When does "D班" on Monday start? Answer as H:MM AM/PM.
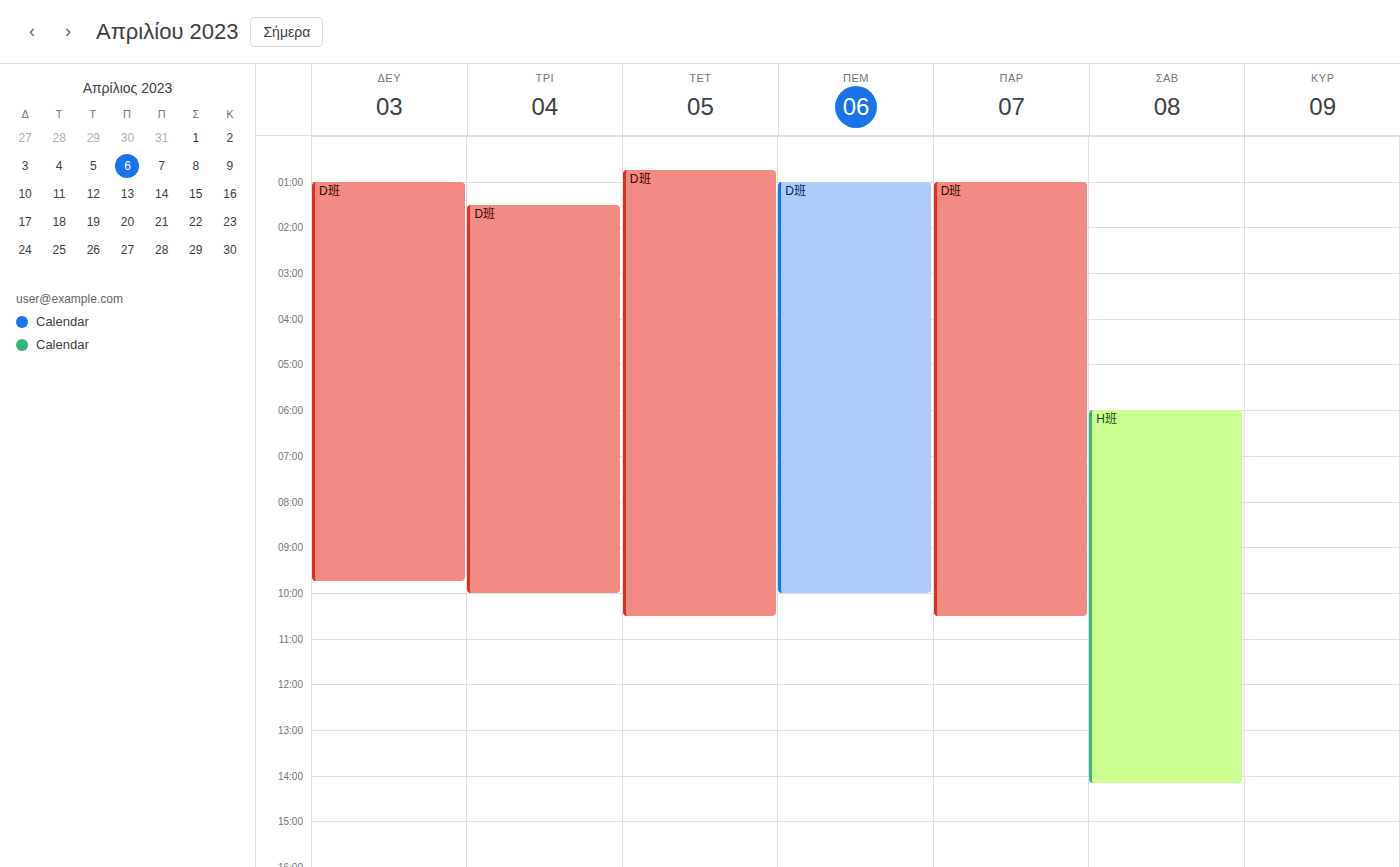
1:00 AM